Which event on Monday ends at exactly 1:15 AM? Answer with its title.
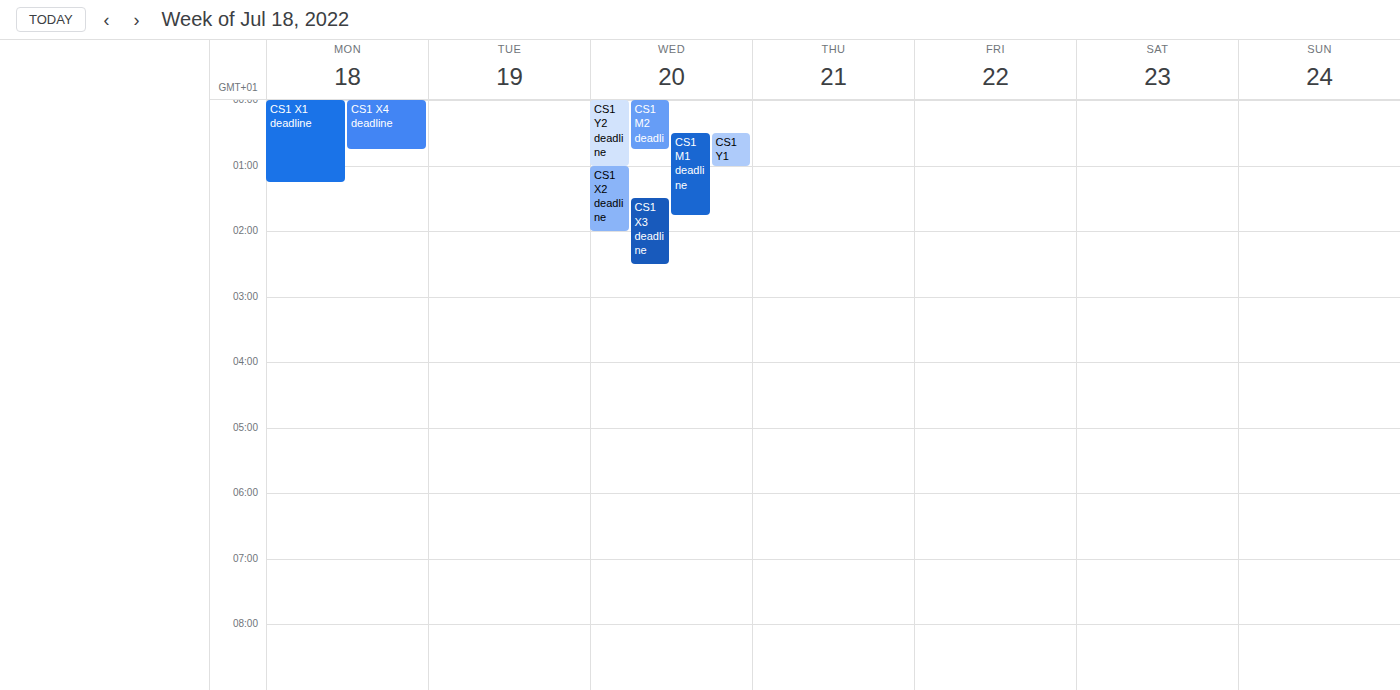
"CS1 X1 deadline"